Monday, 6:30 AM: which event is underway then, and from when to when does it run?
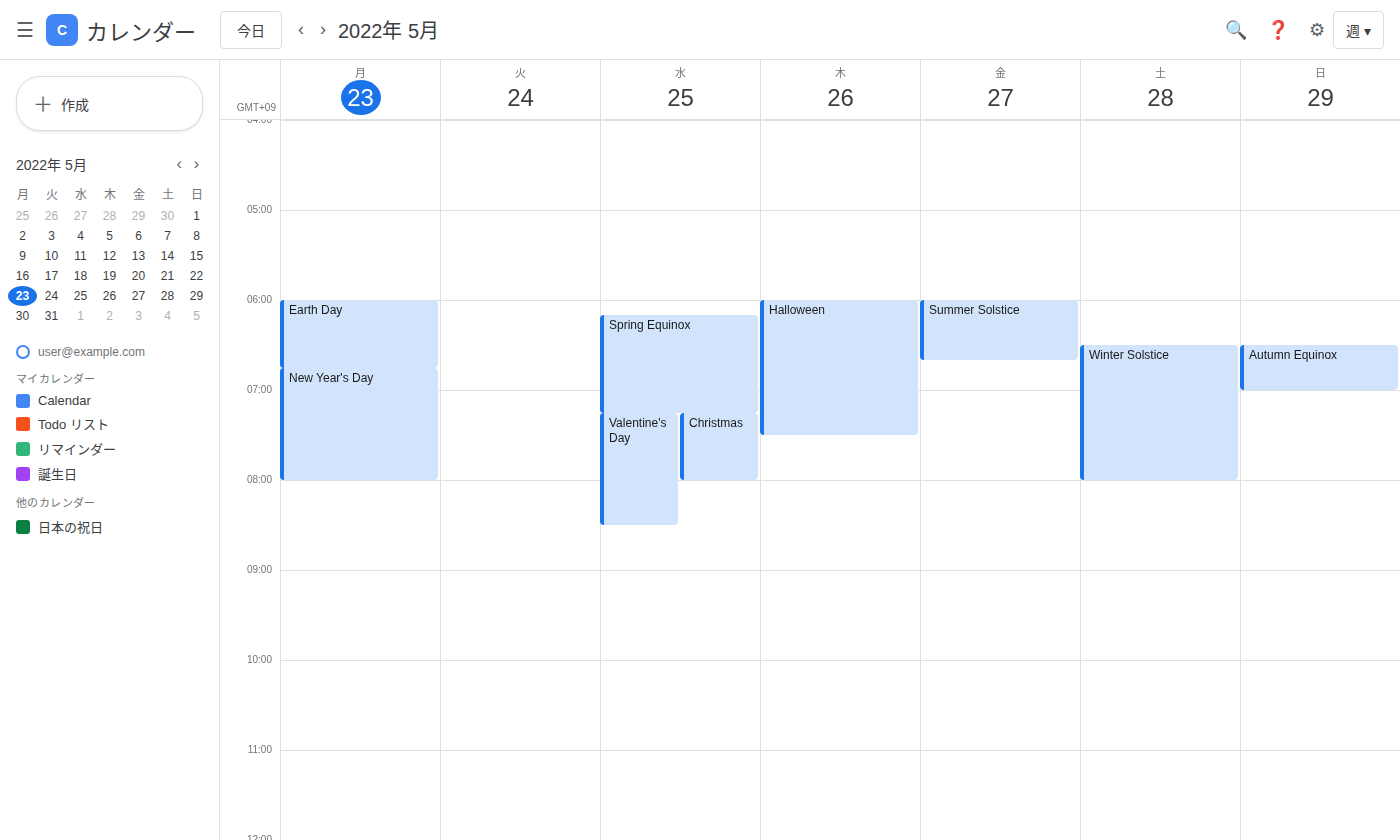
"Earth Day", 6:00 AM to 6:45 AM